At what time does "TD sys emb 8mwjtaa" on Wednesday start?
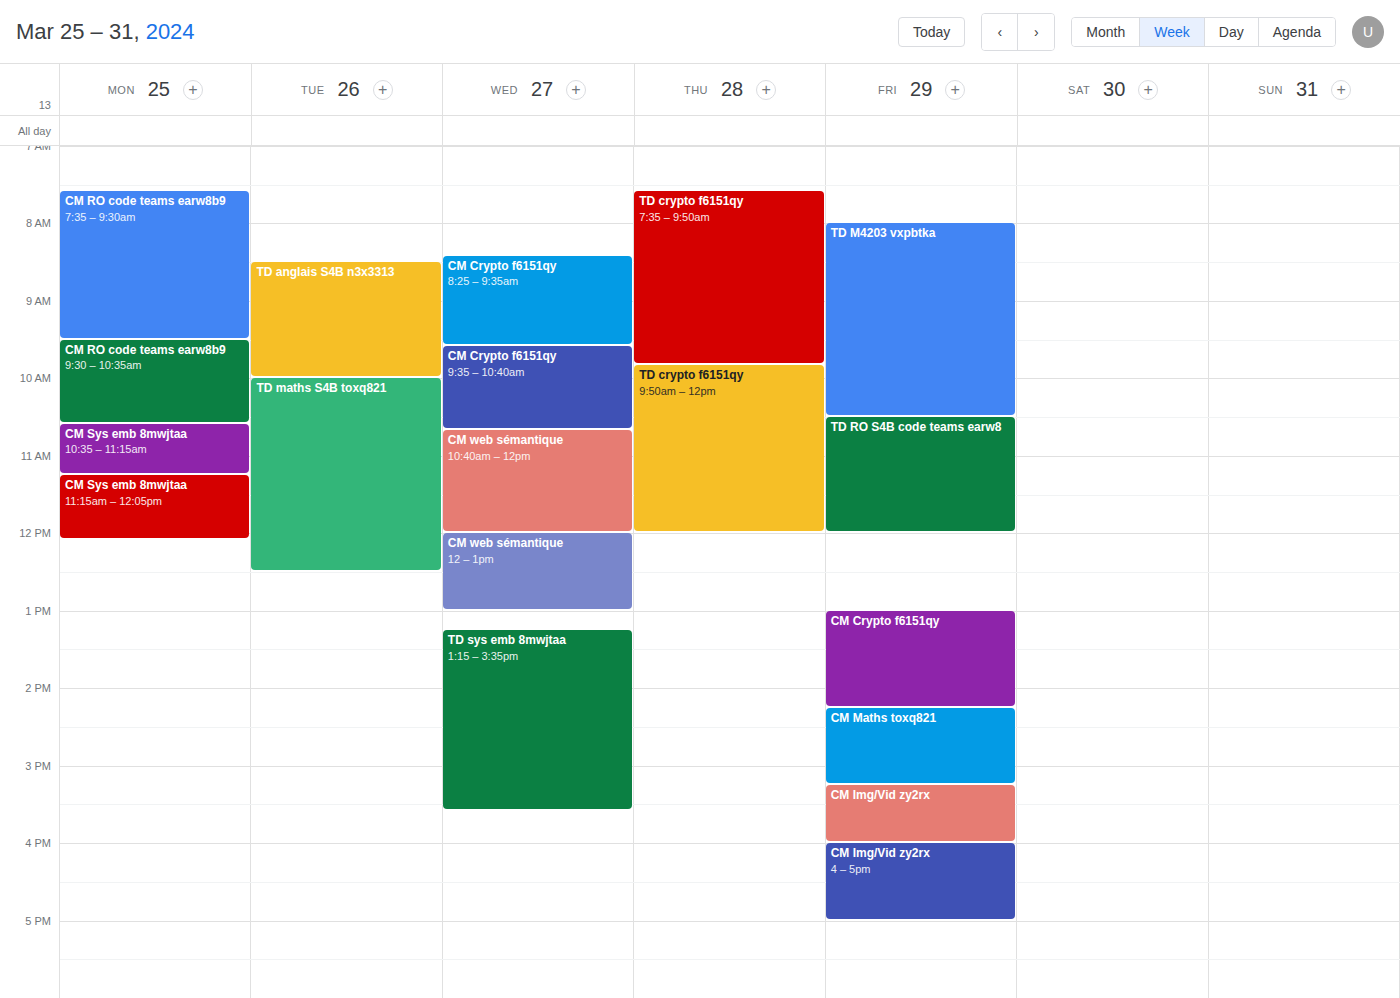
1:15 PM